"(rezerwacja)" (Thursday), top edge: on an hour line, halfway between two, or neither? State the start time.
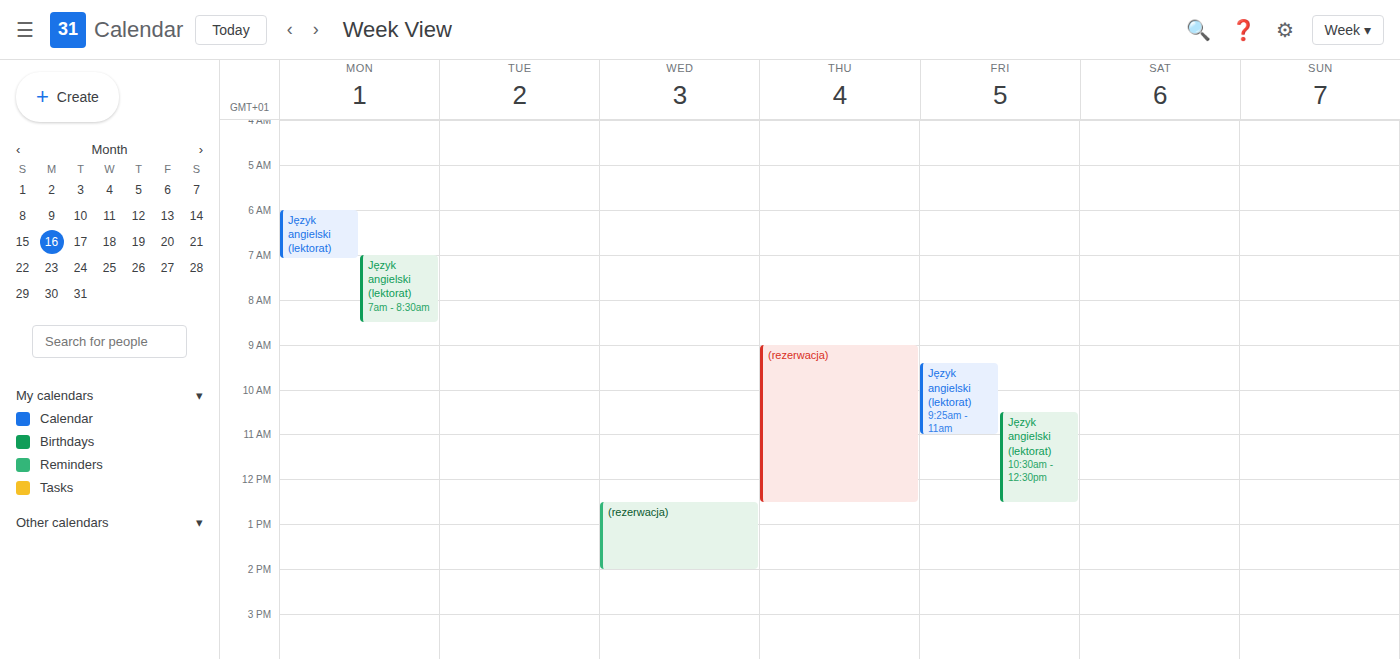
9:00 AM -- exactly on the 9 AM line.